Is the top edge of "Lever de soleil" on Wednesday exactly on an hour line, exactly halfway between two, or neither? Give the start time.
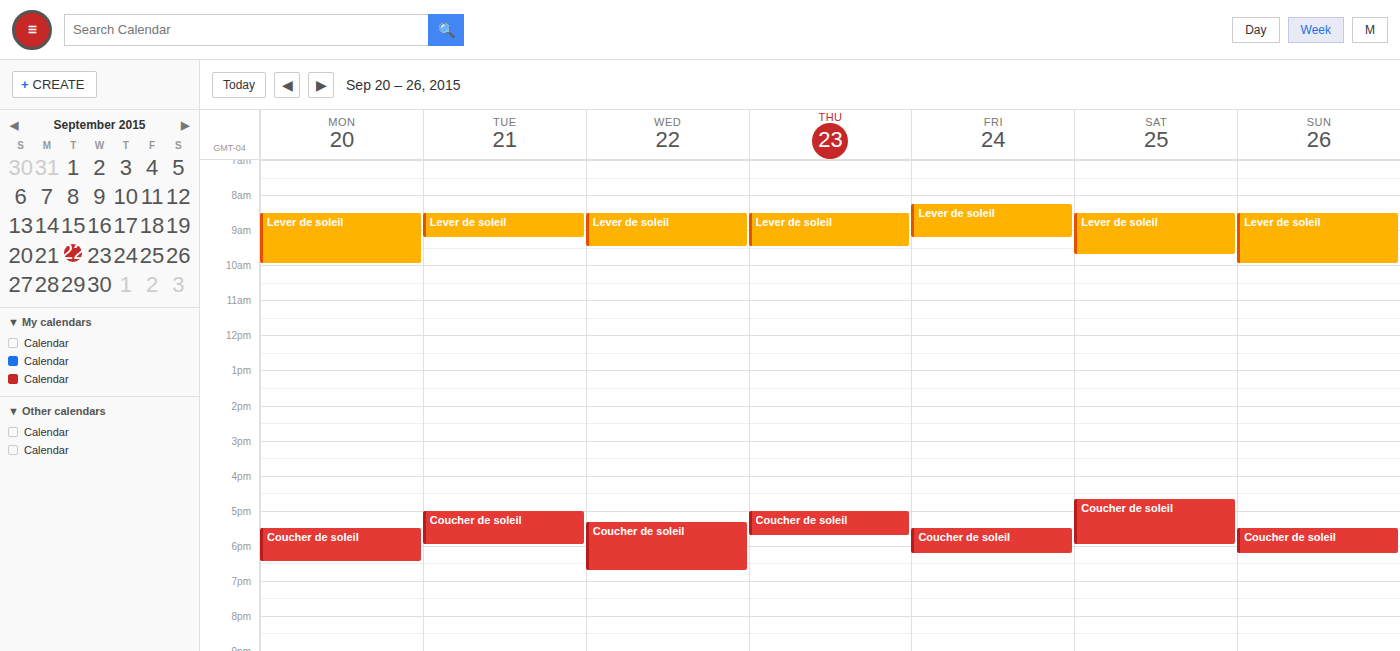
08:30 -- halfway between the 08:00 and 09:00 lines.